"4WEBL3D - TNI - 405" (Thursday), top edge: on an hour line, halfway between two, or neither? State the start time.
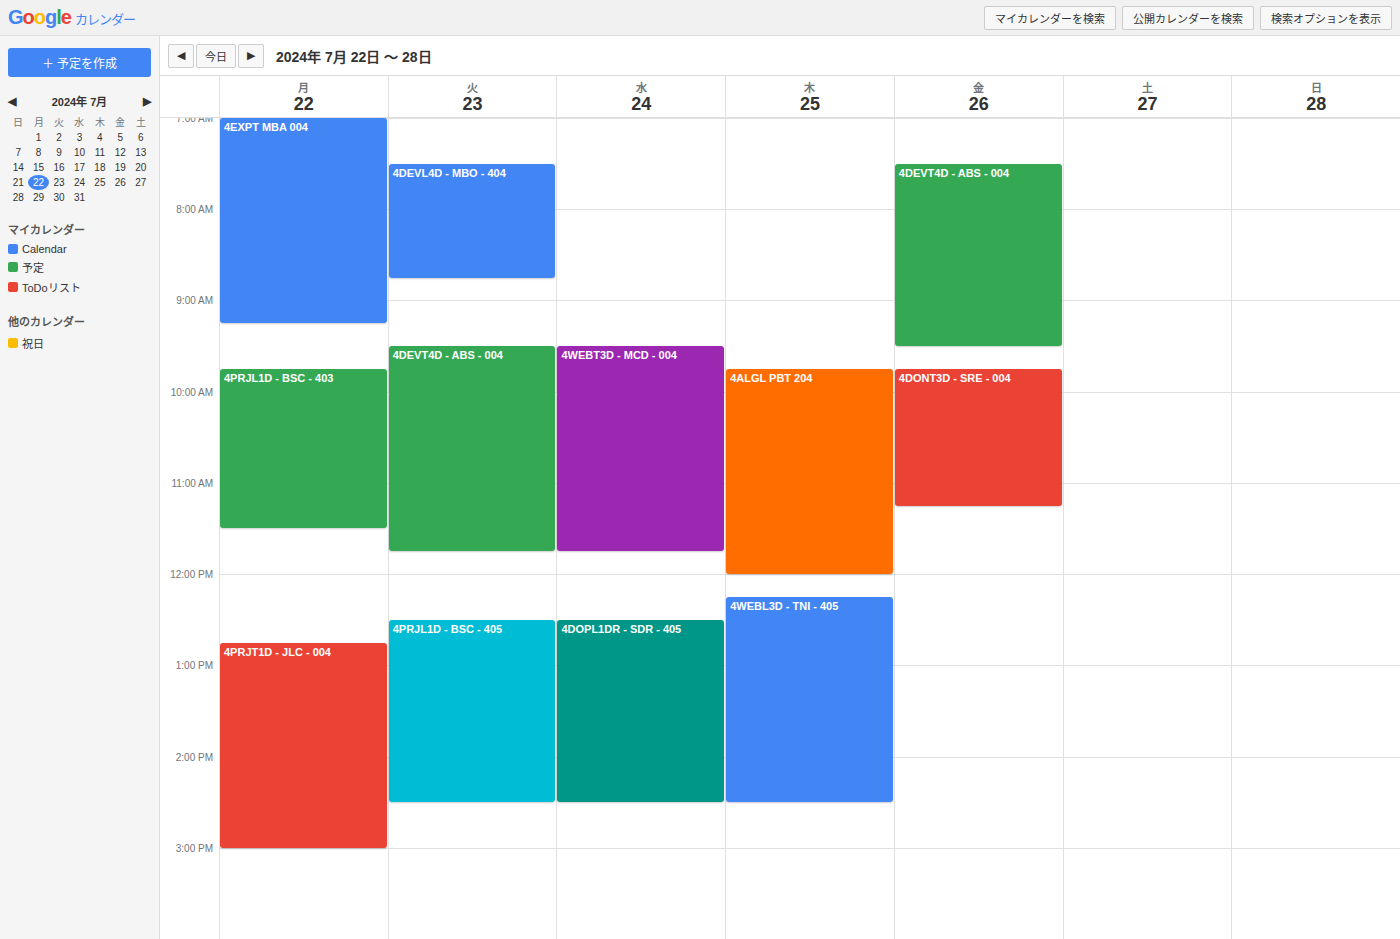
12:15 PM -- neither: a quarter of the way from the 12 PM line to the 1 PM line.